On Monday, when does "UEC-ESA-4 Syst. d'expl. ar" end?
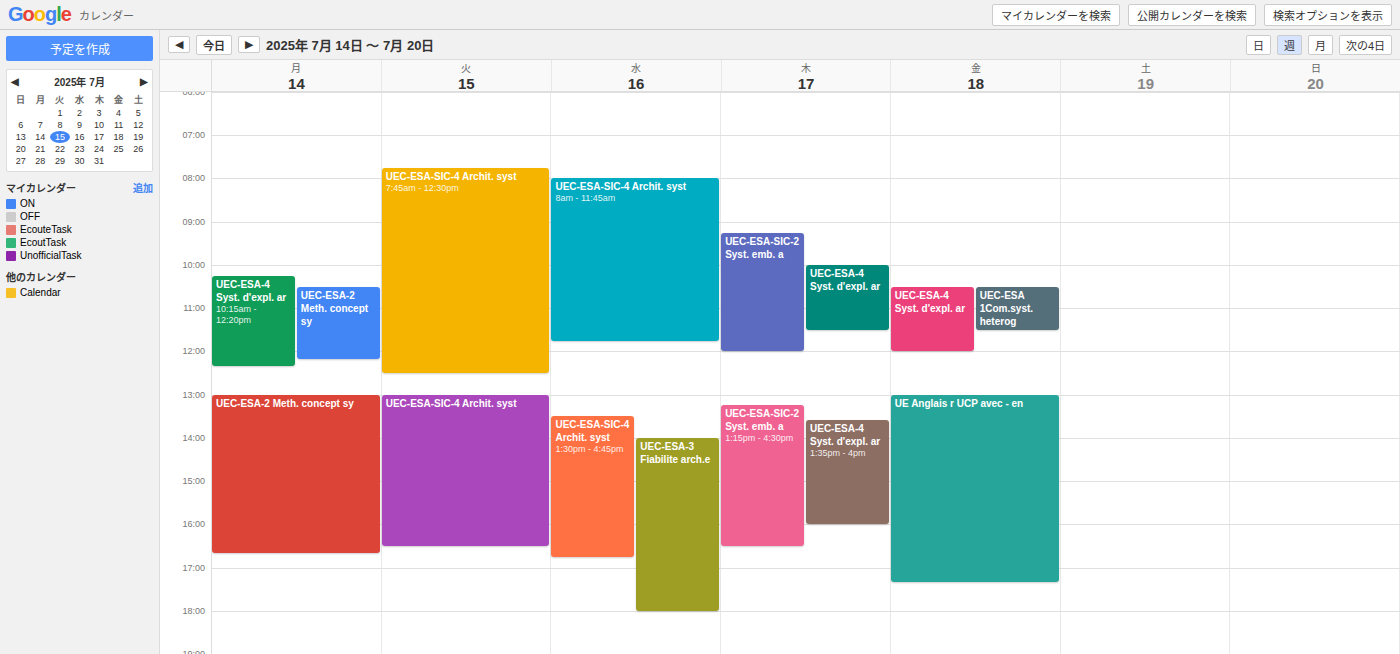
12:20 PM